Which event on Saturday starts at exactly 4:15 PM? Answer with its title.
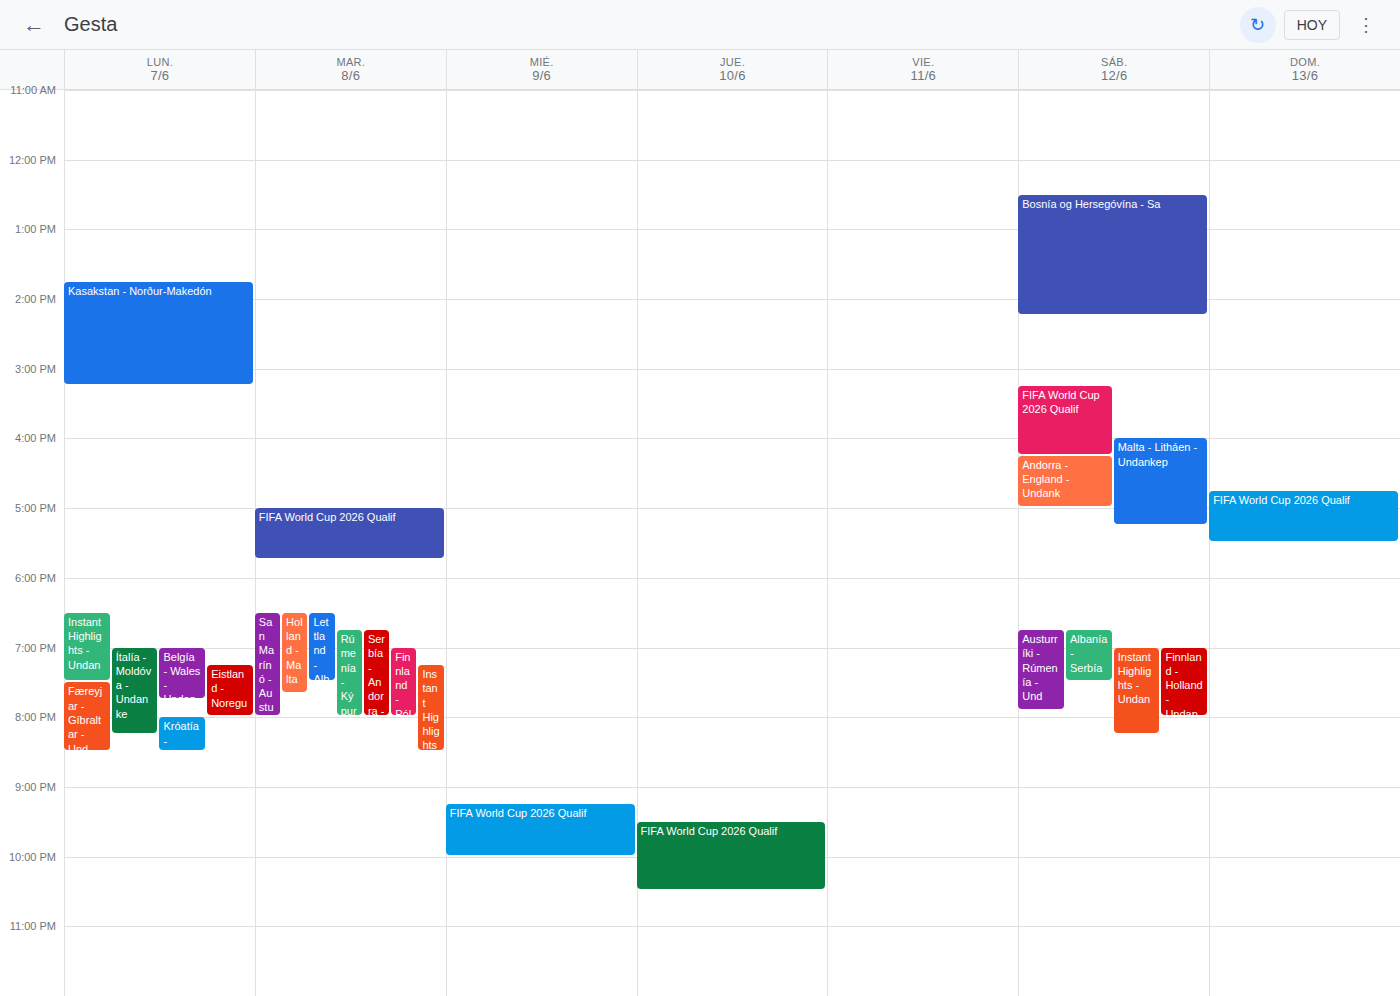
"Andorra - England - Undank"